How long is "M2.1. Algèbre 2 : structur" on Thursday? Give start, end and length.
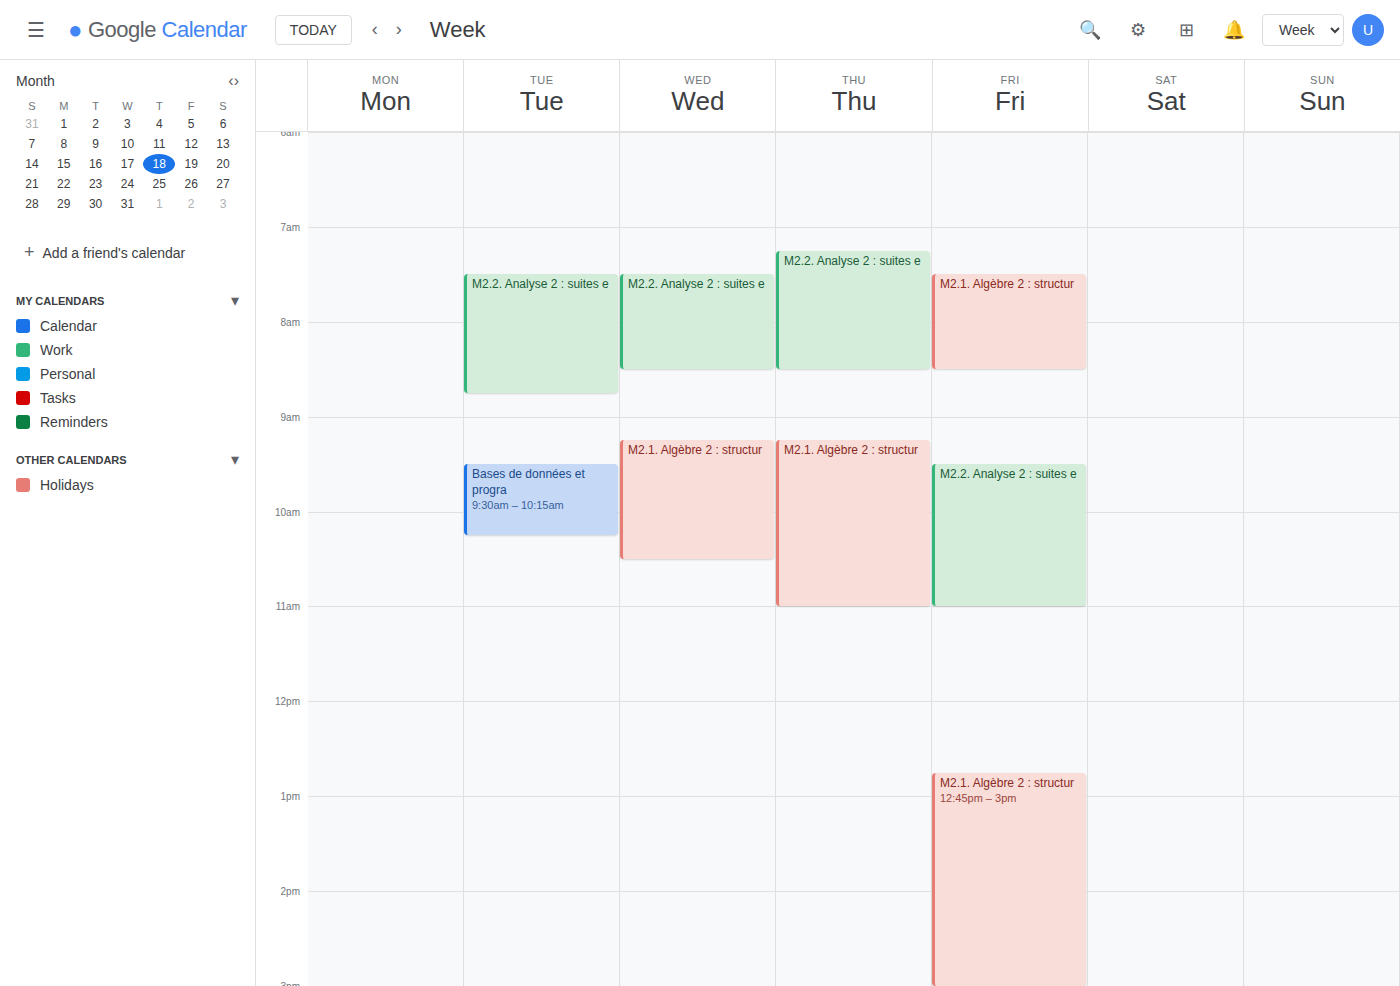
9:15 AM to 11:00 AM, 1 hour 45 minutes